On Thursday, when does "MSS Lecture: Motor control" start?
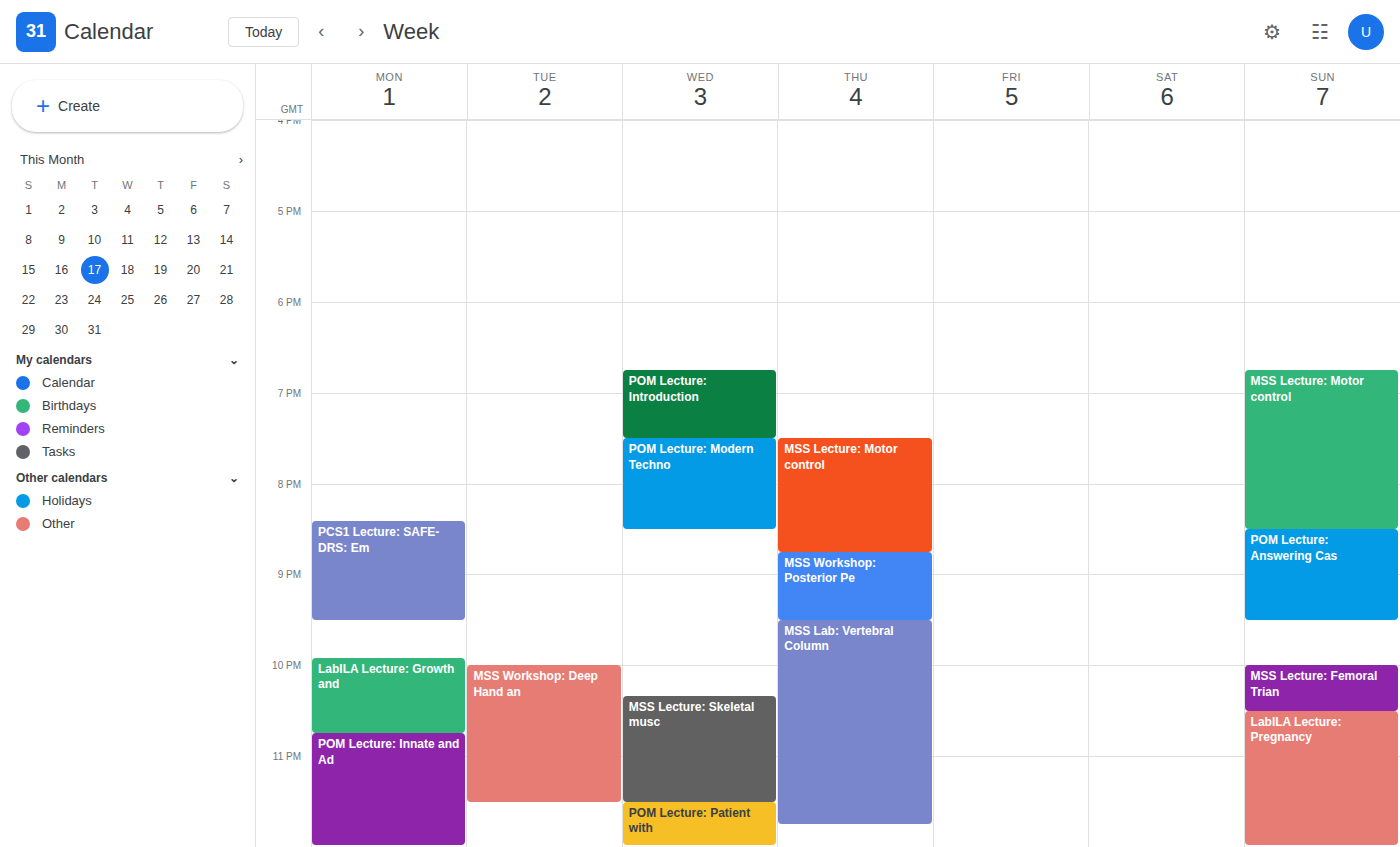
19:30